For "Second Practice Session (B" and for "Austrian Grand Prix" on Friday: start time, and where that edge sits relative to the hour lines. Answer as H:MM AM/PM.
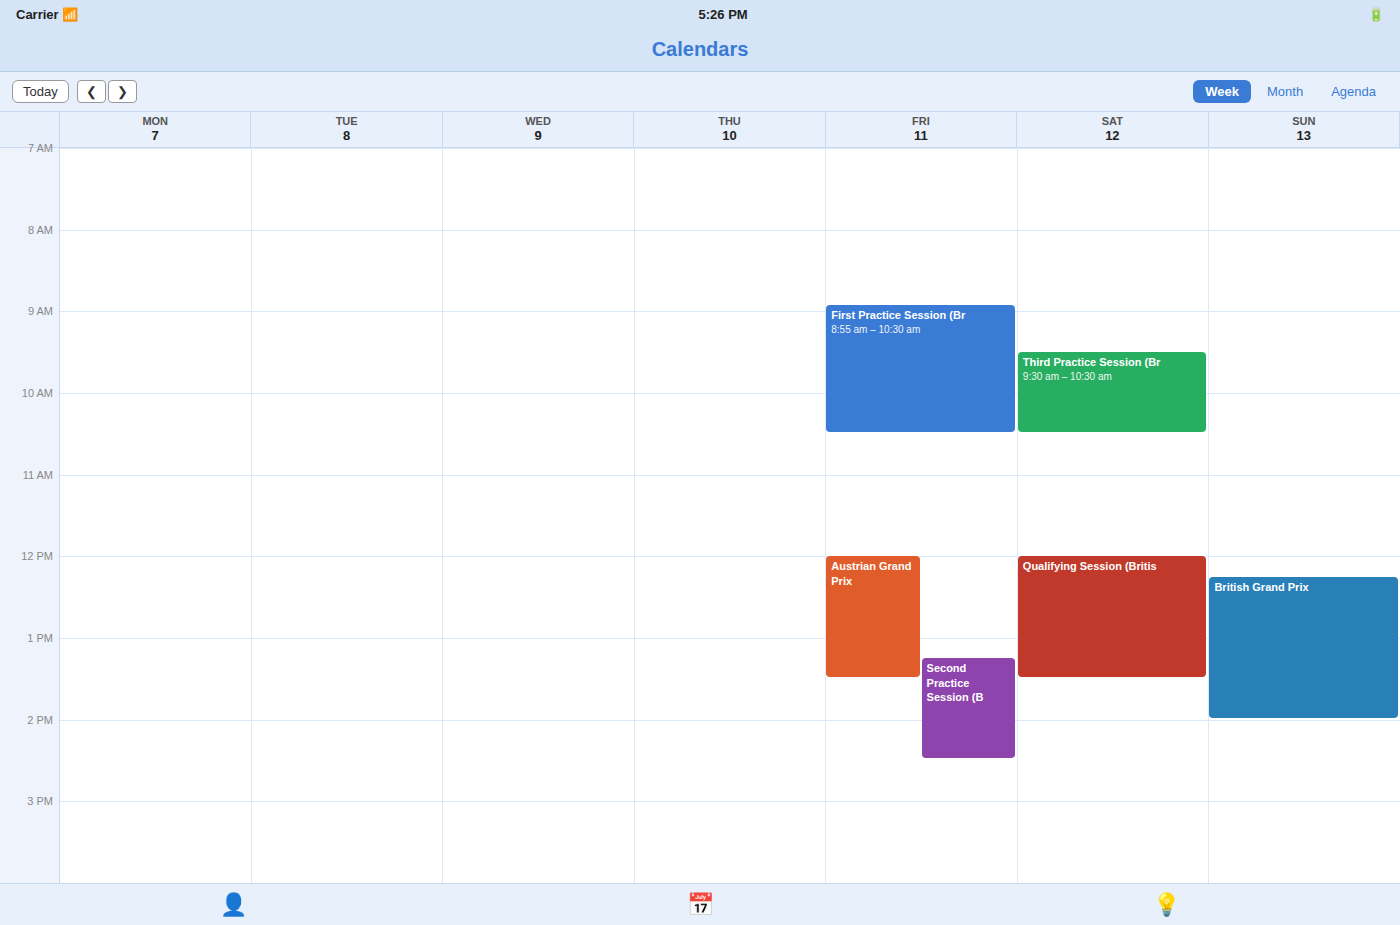
"Second Practice Session (B": 1:15 PM, neither: a quarter of the way from the 1 PM line to the 2 PM line. "Austrian Grand Prix": 12:00 PM, exactly on the 12 PM line.